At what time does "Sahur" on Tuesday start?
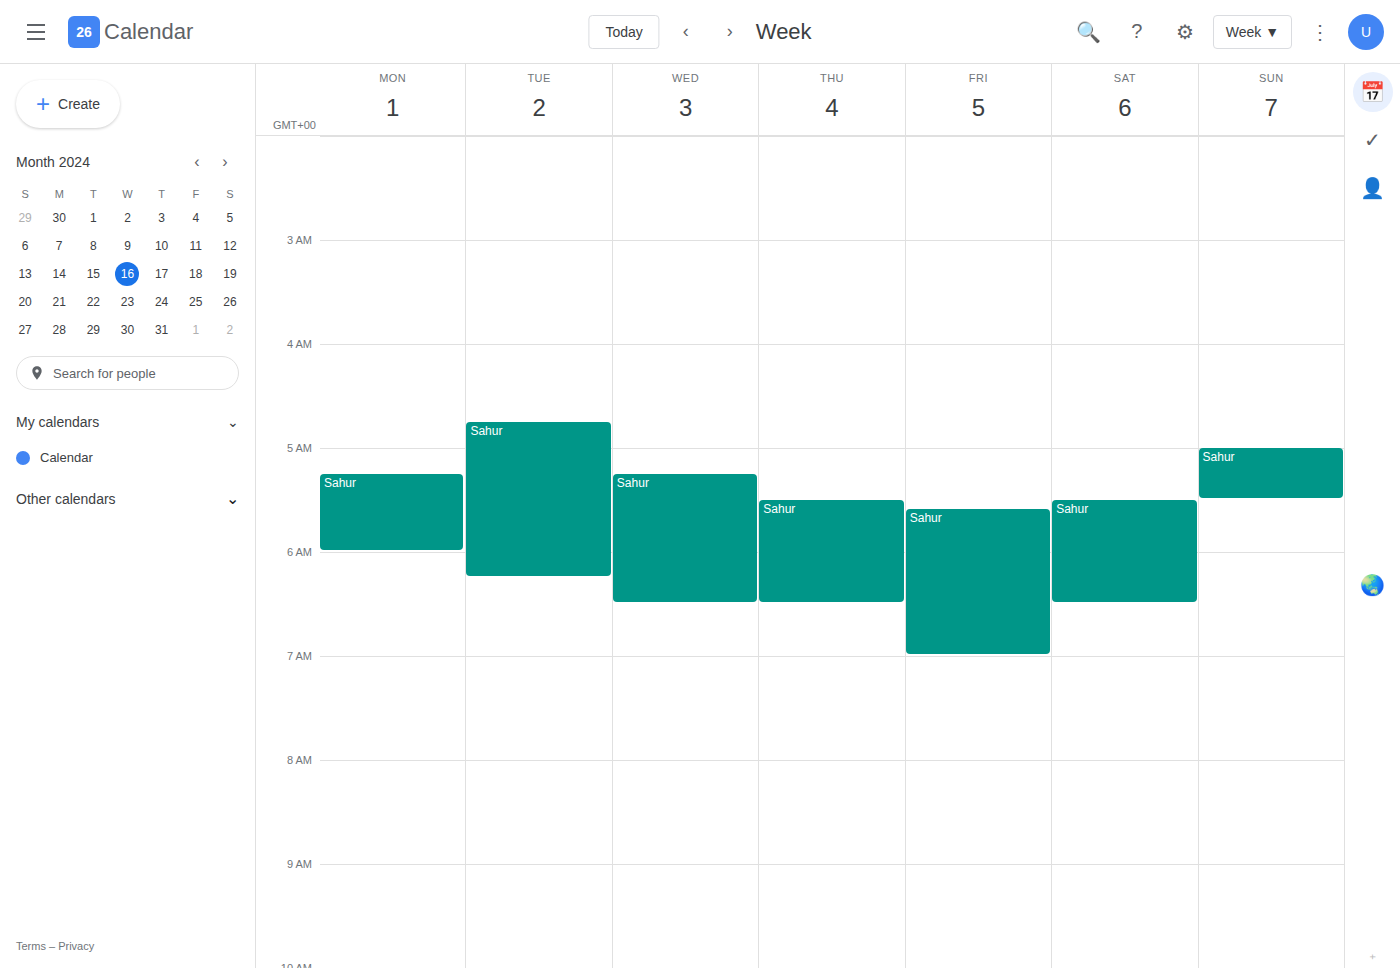
4:45 AM